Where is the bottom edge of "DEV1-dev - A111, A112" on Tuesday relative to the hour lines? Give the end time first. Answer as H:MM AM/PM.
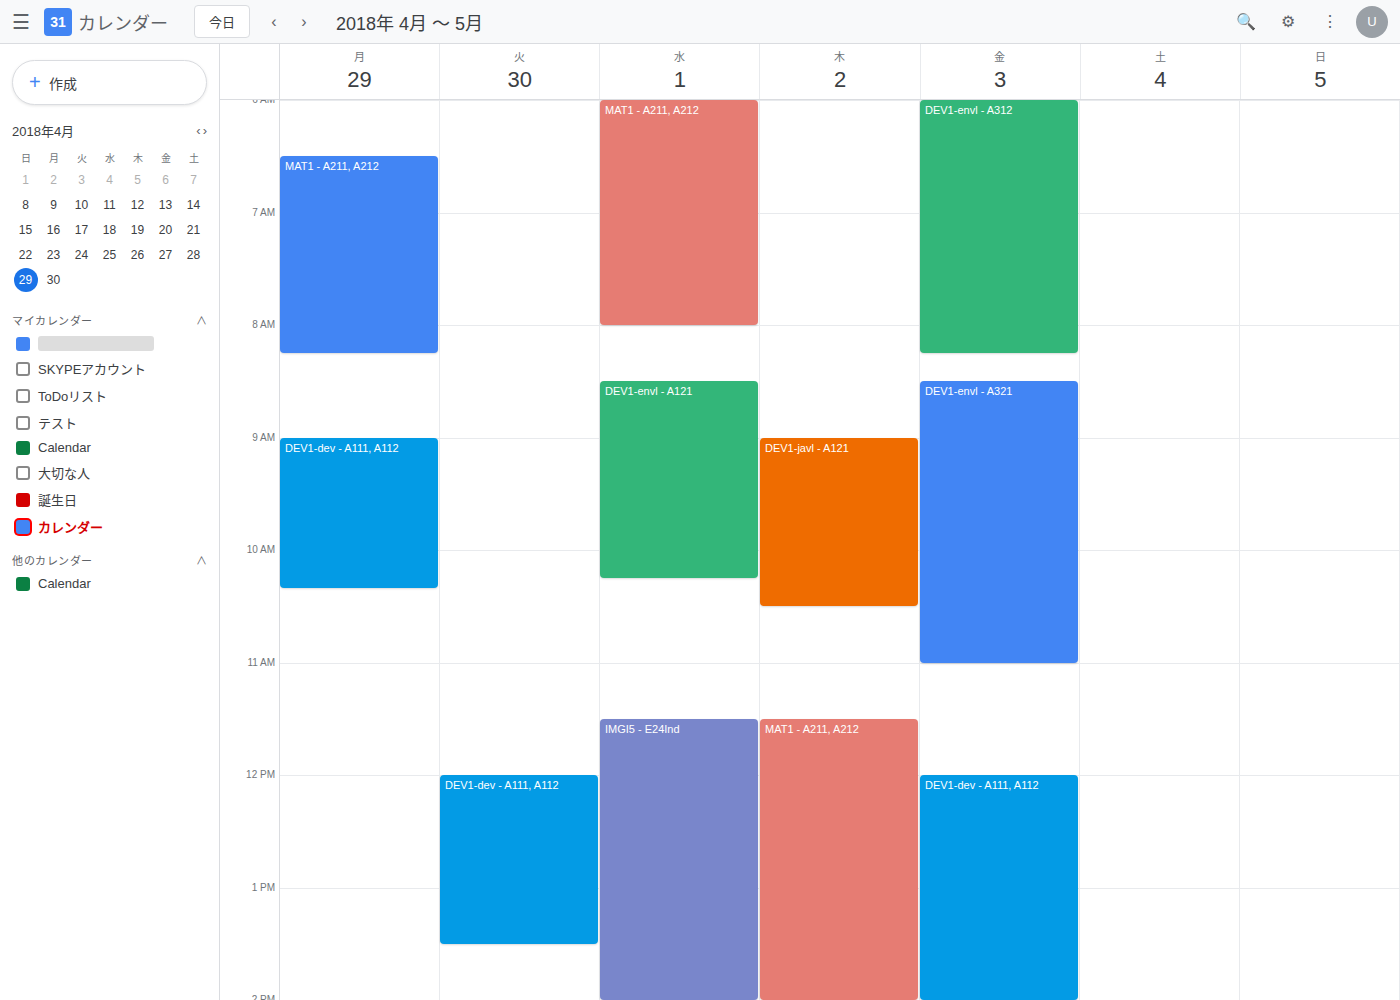
1:30 PM -- halfway between the 1 PM and 2 PM lines.